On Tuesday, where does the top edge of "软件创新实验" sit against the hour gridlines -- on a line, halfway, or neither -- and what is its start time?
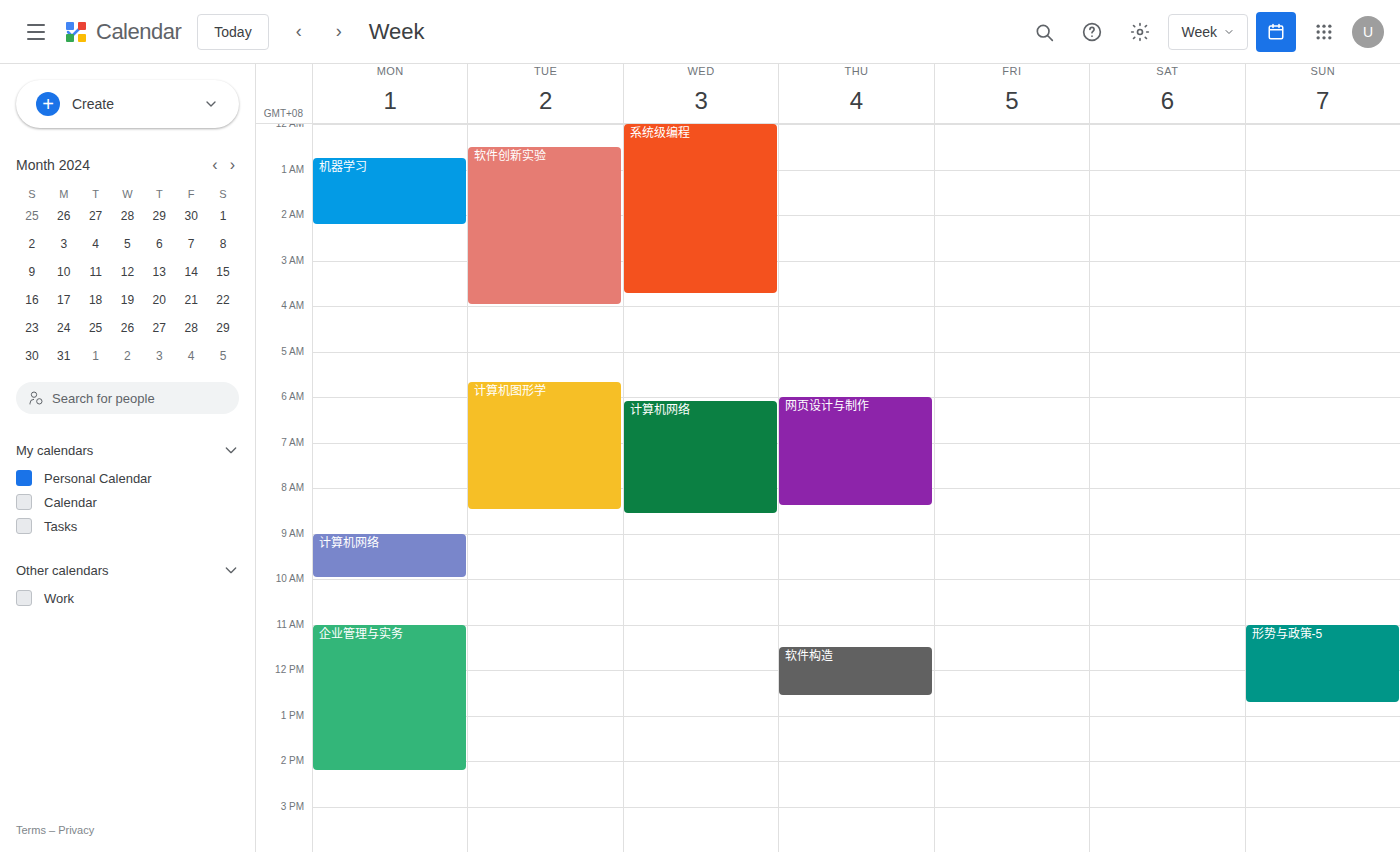
00:30 -- halfway between the 00:00 and 01:00 lines.